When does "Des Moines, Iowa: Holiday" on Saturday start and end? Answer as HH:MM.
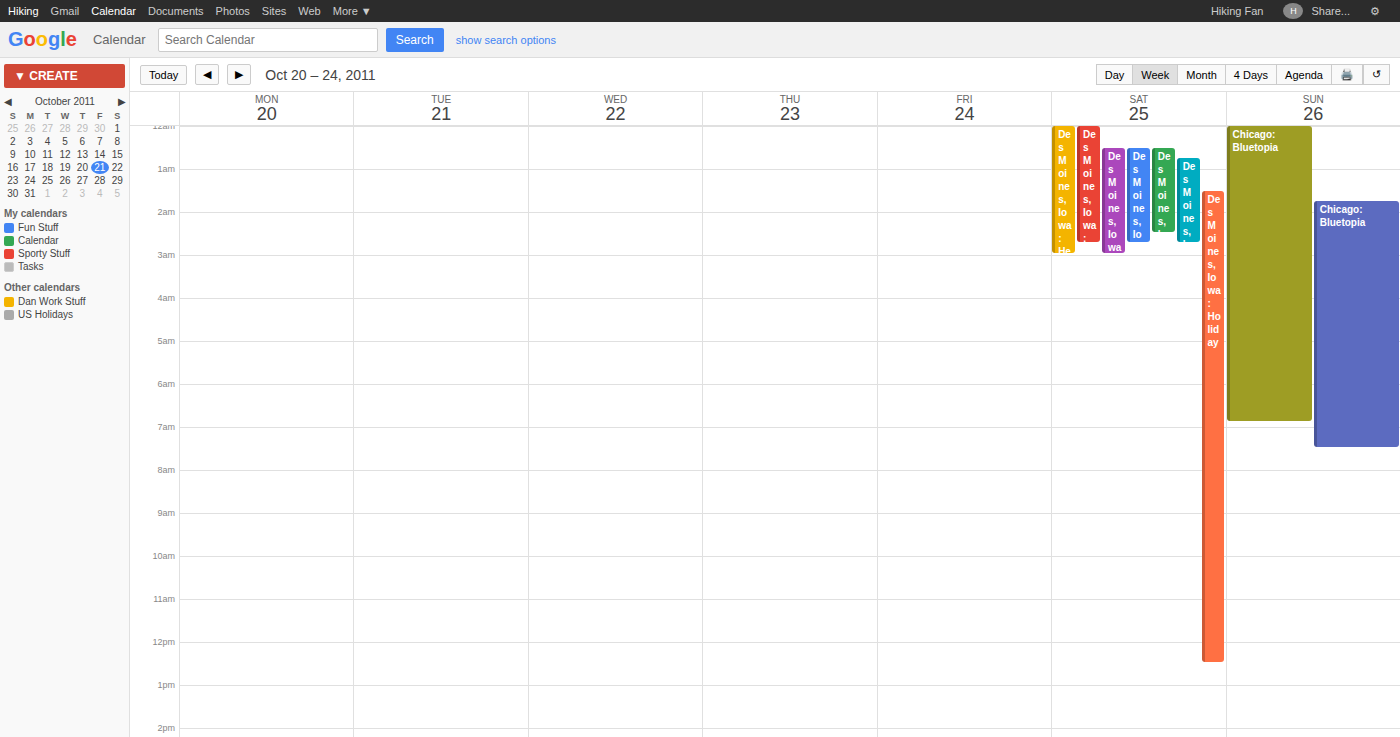
01:30 to 12:30